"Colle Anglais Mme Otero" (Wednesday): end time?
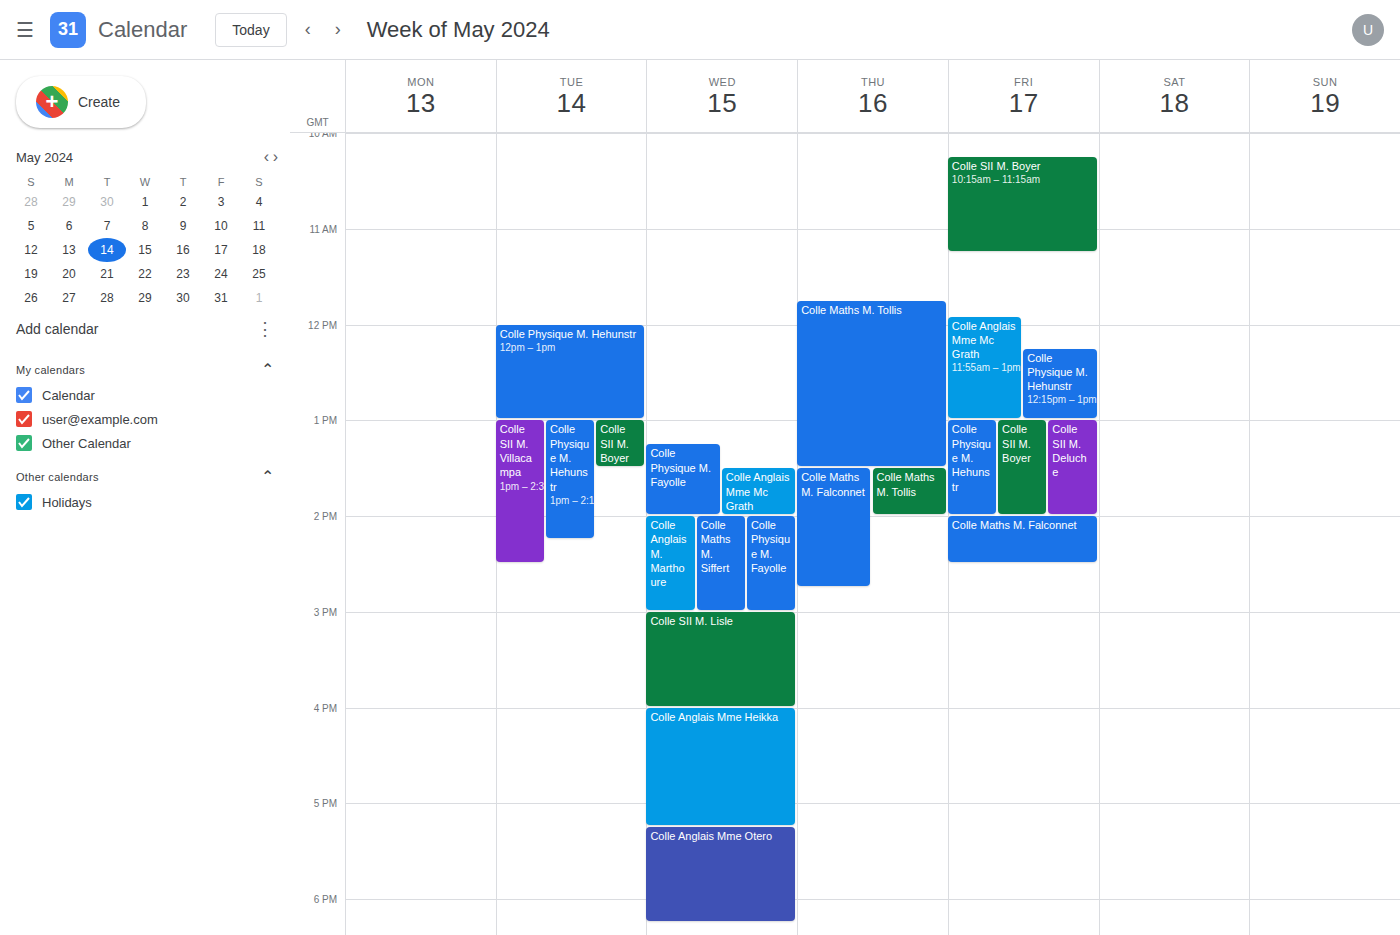
6:15 PM